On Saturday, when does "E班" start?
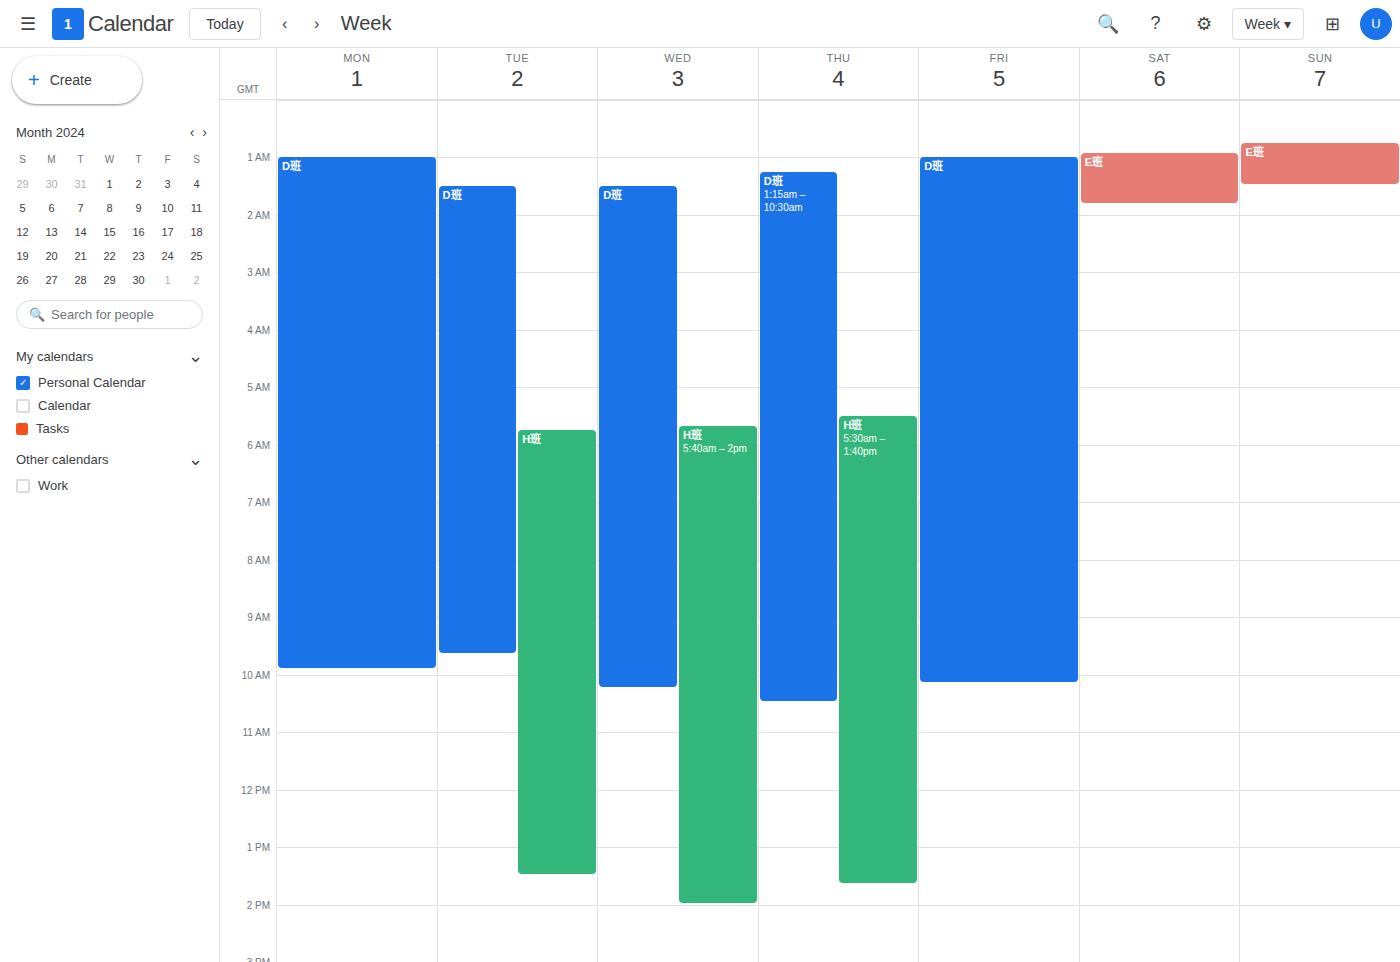
12:55 AM